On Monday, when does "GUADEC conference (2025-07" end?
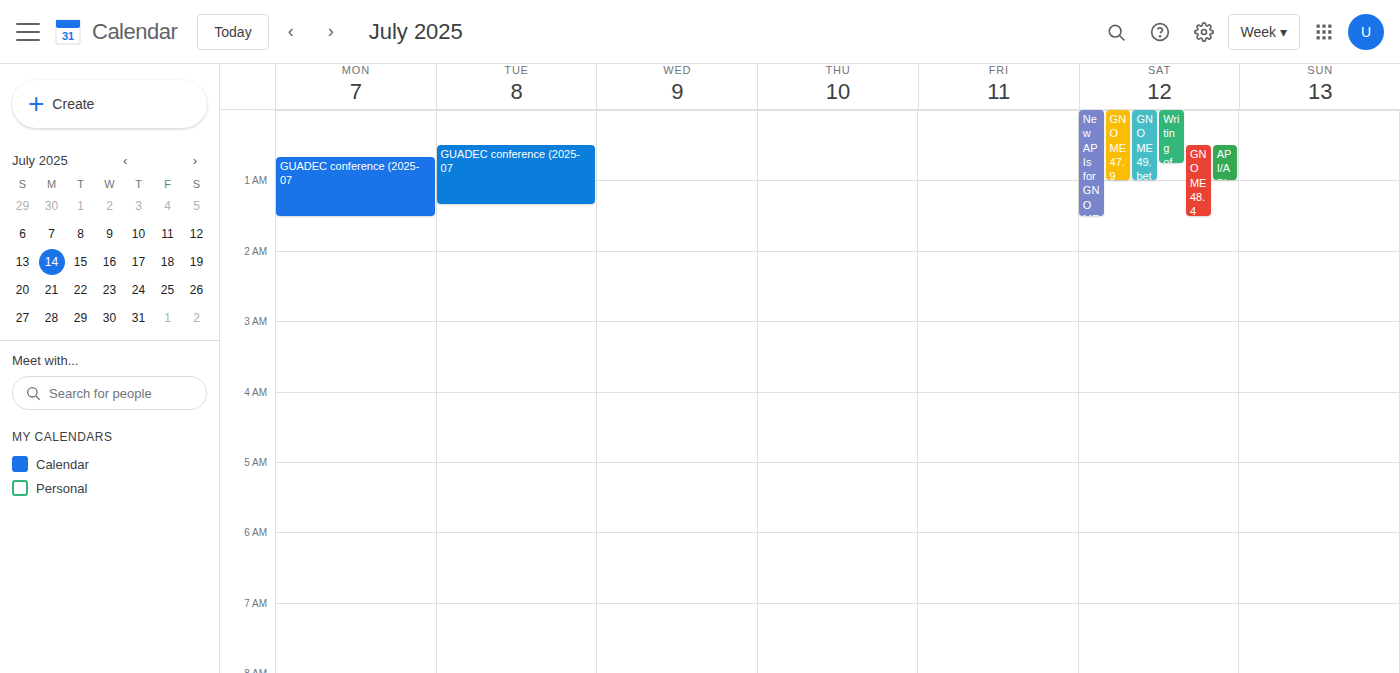
1:30 AM